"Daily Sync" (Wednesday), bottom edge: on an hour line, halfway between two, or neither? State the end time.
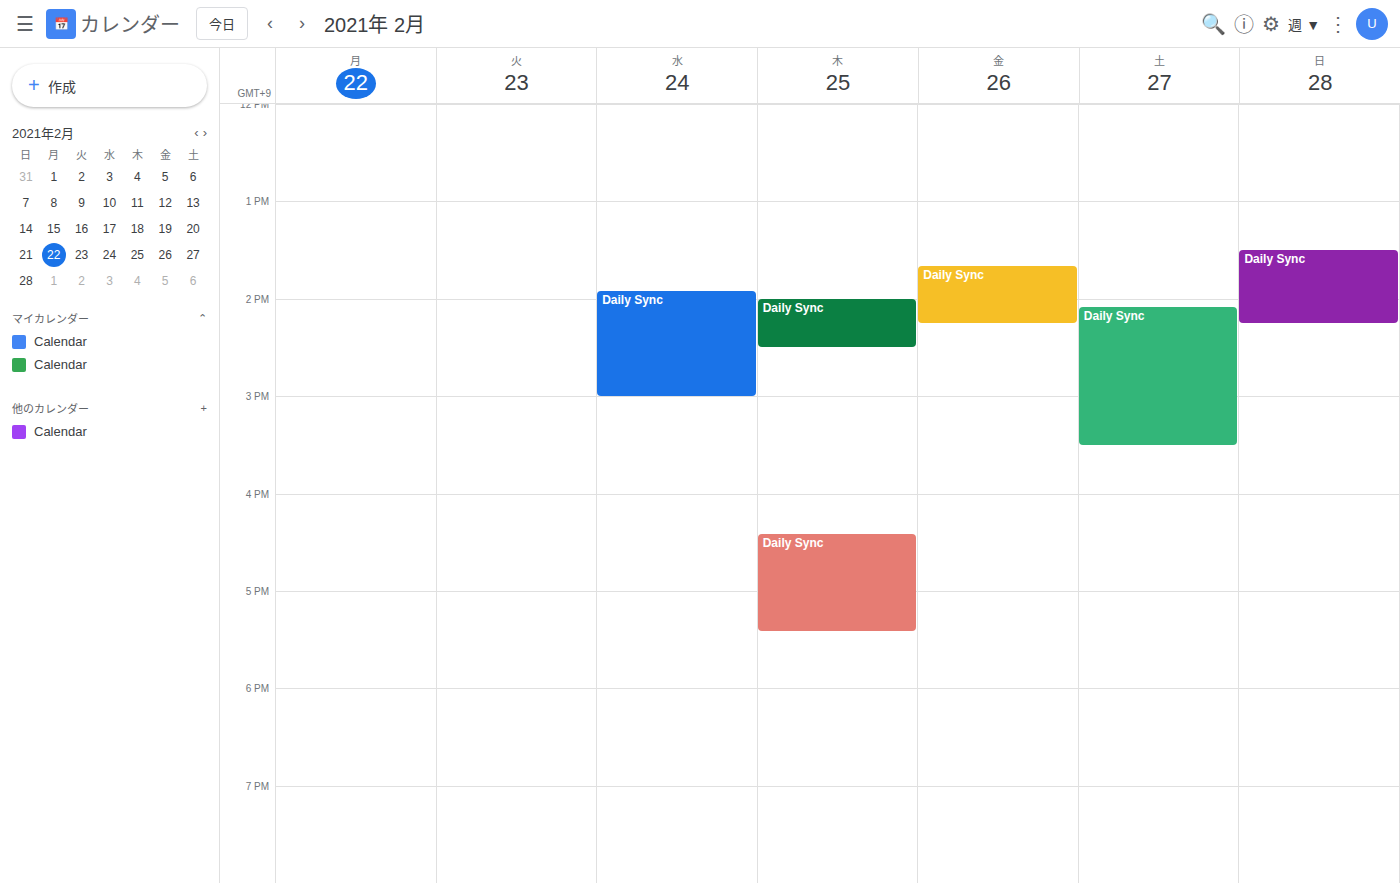
3:00 PM -- exactly on the 3 PM line.